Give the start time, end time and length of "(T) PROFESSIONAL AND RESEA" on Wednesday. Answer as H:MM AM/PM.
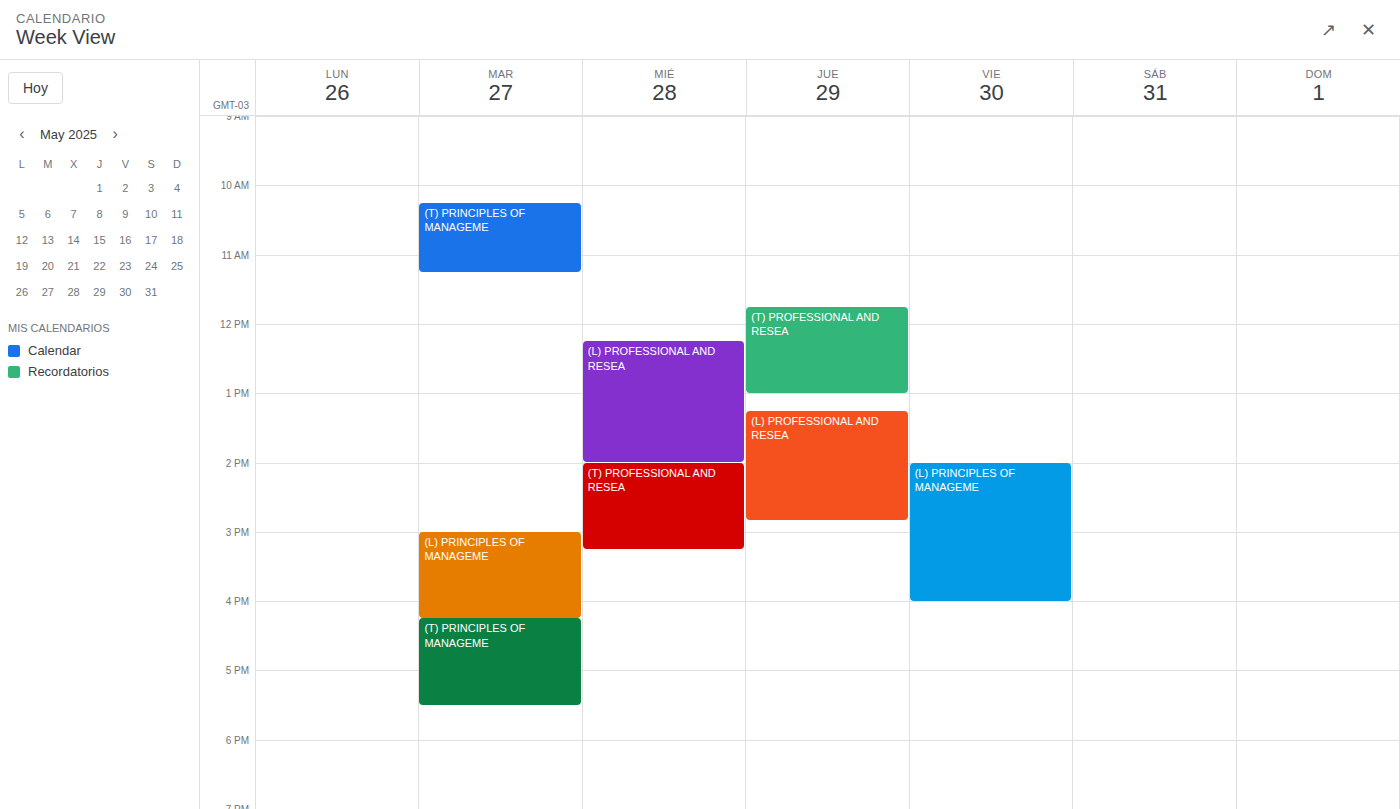
2:00 PM to 3:15 PM, 1 hour 15 minutes